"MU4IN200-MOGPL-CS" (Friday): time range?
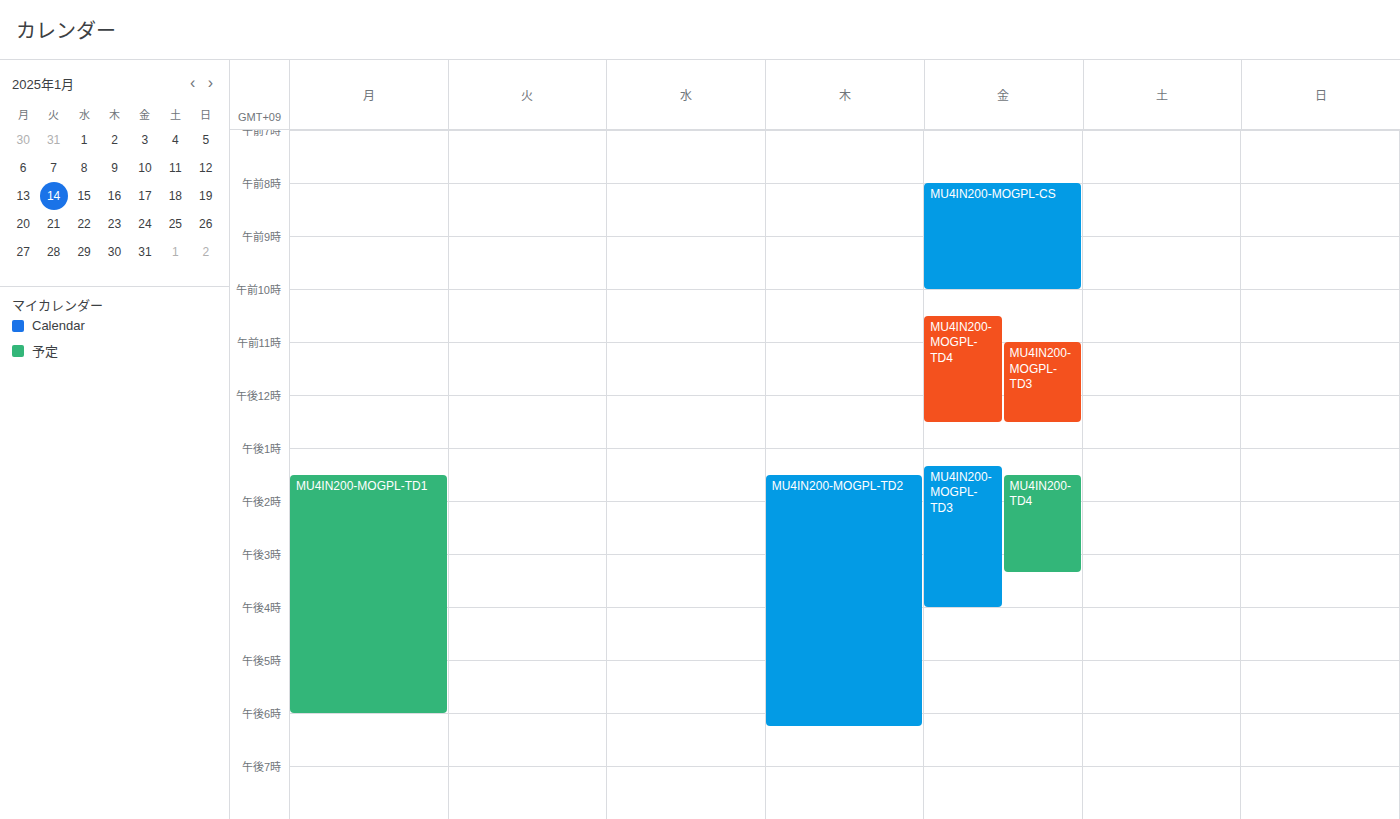
08:00 to 10:00